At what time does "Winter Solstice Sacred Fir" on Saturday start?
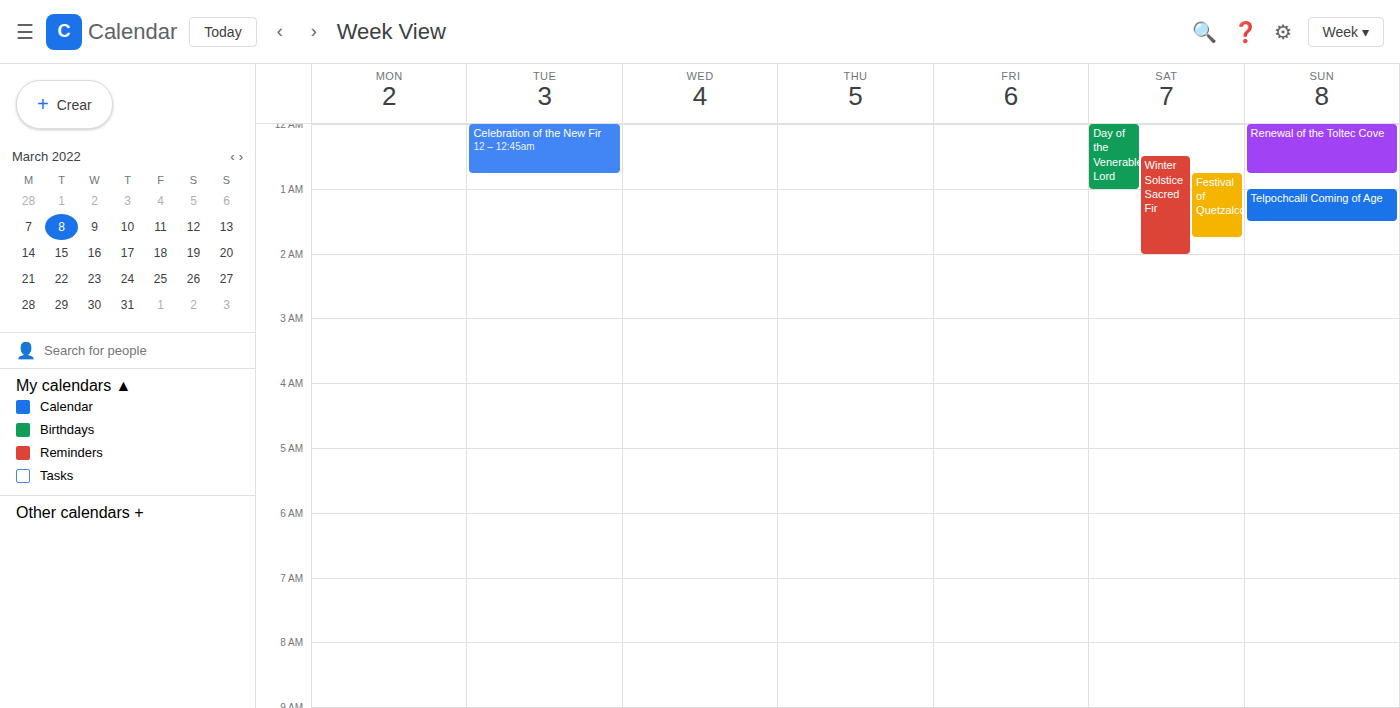
12:30 AM